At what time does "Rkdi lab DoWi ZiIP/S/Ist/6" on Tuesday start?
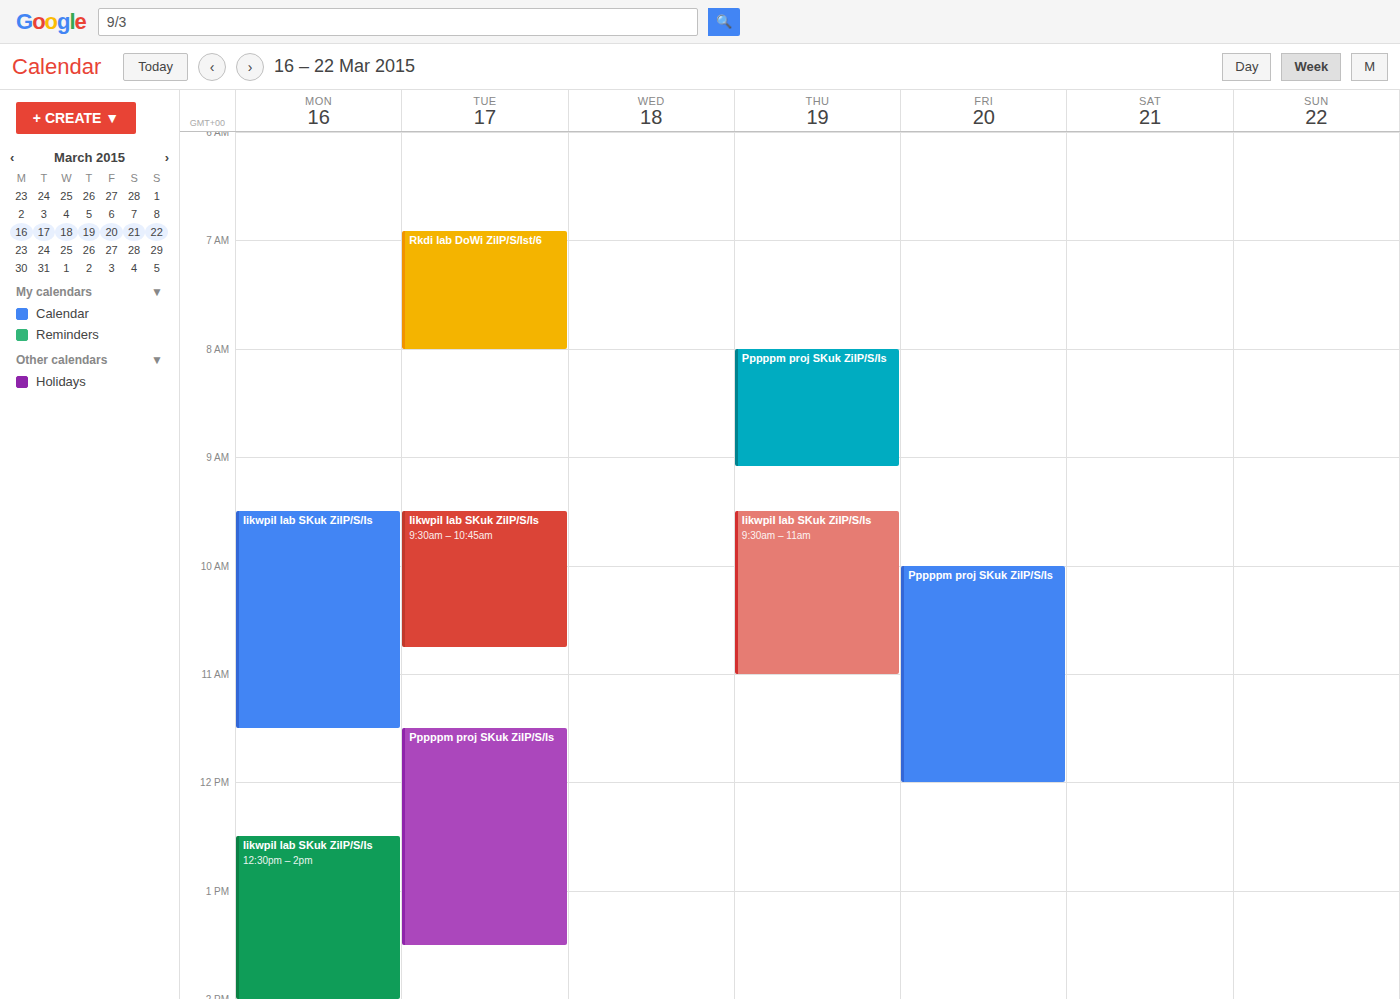
06:55